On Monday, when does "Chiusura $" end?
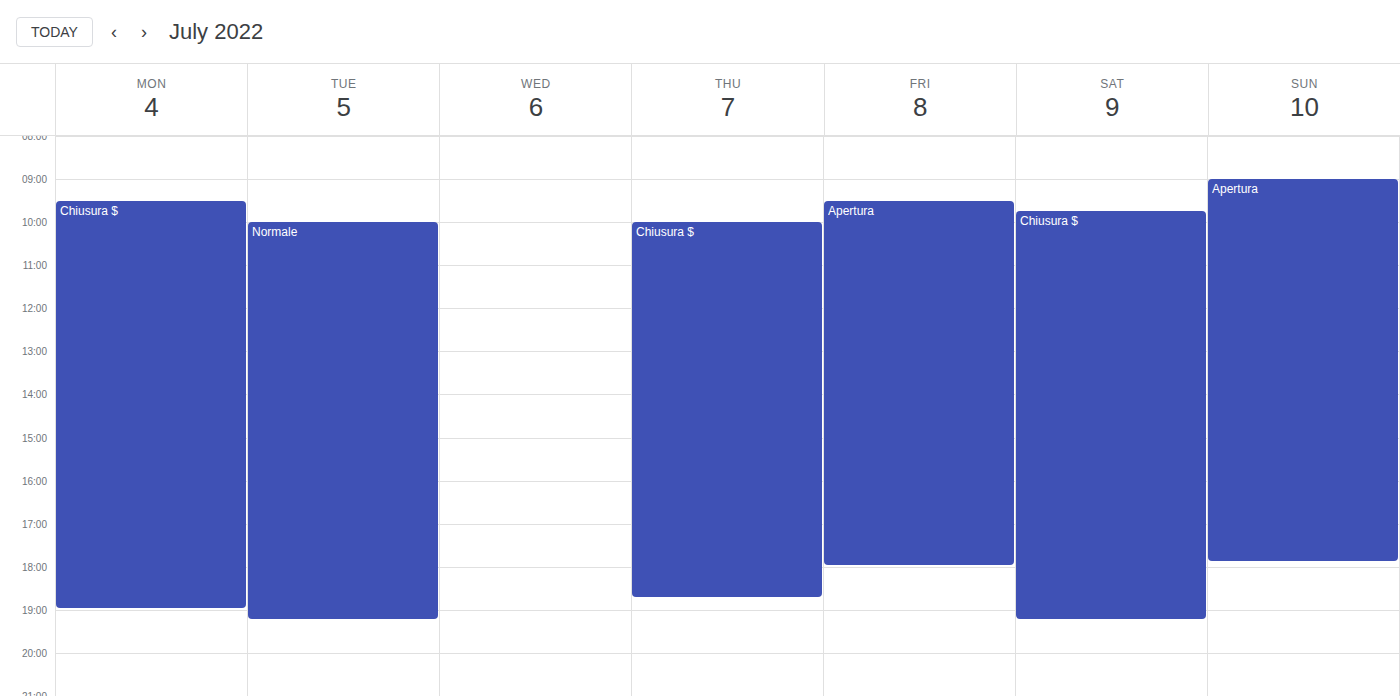
7:00 PM